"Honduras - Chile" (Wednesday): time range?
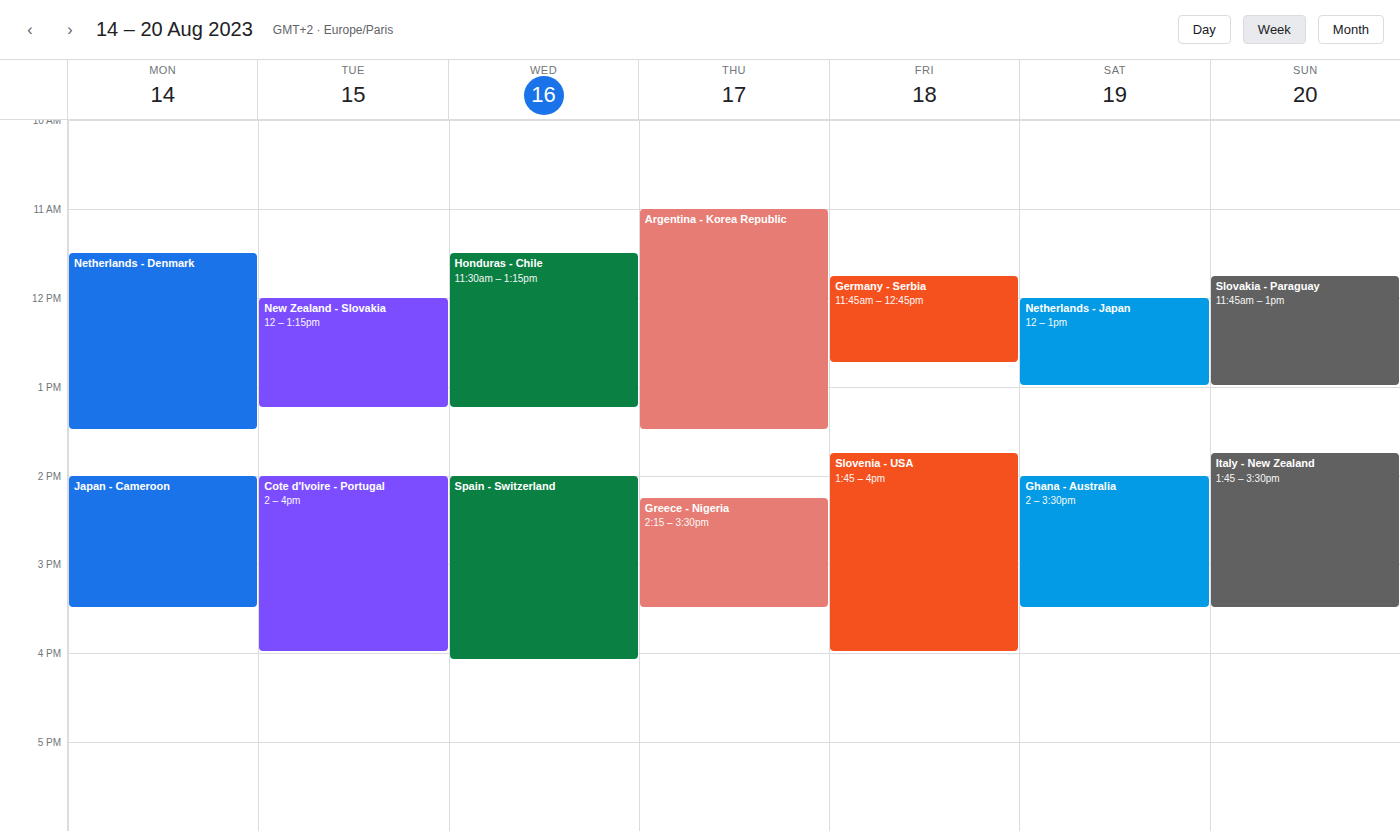
11:30 AM to 1:15 PM